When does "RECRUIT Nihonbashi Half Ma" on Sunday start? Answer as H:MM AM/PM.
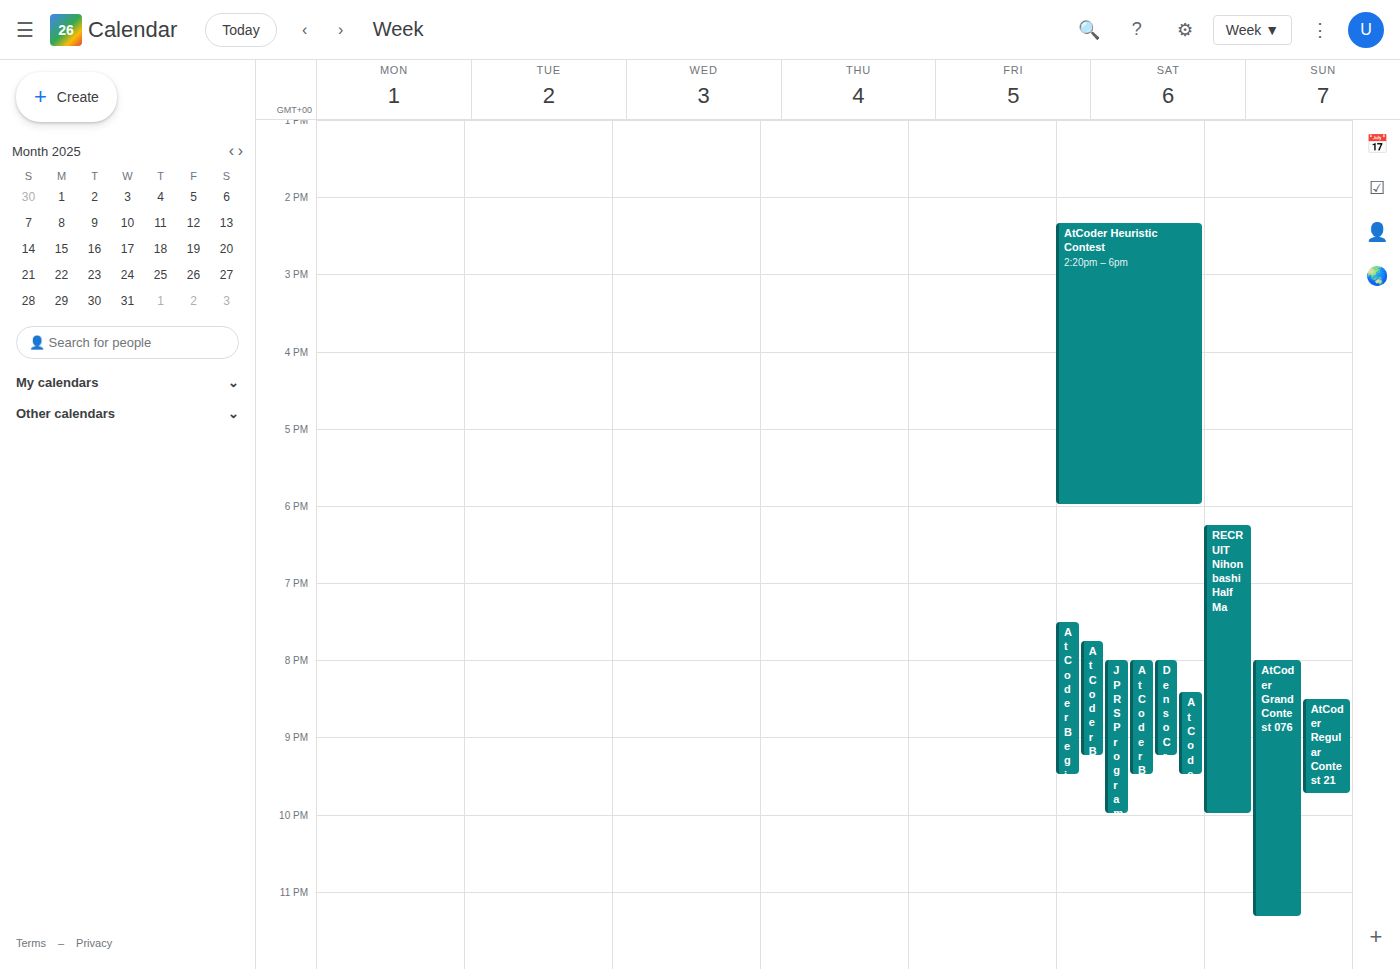
6:15 PM